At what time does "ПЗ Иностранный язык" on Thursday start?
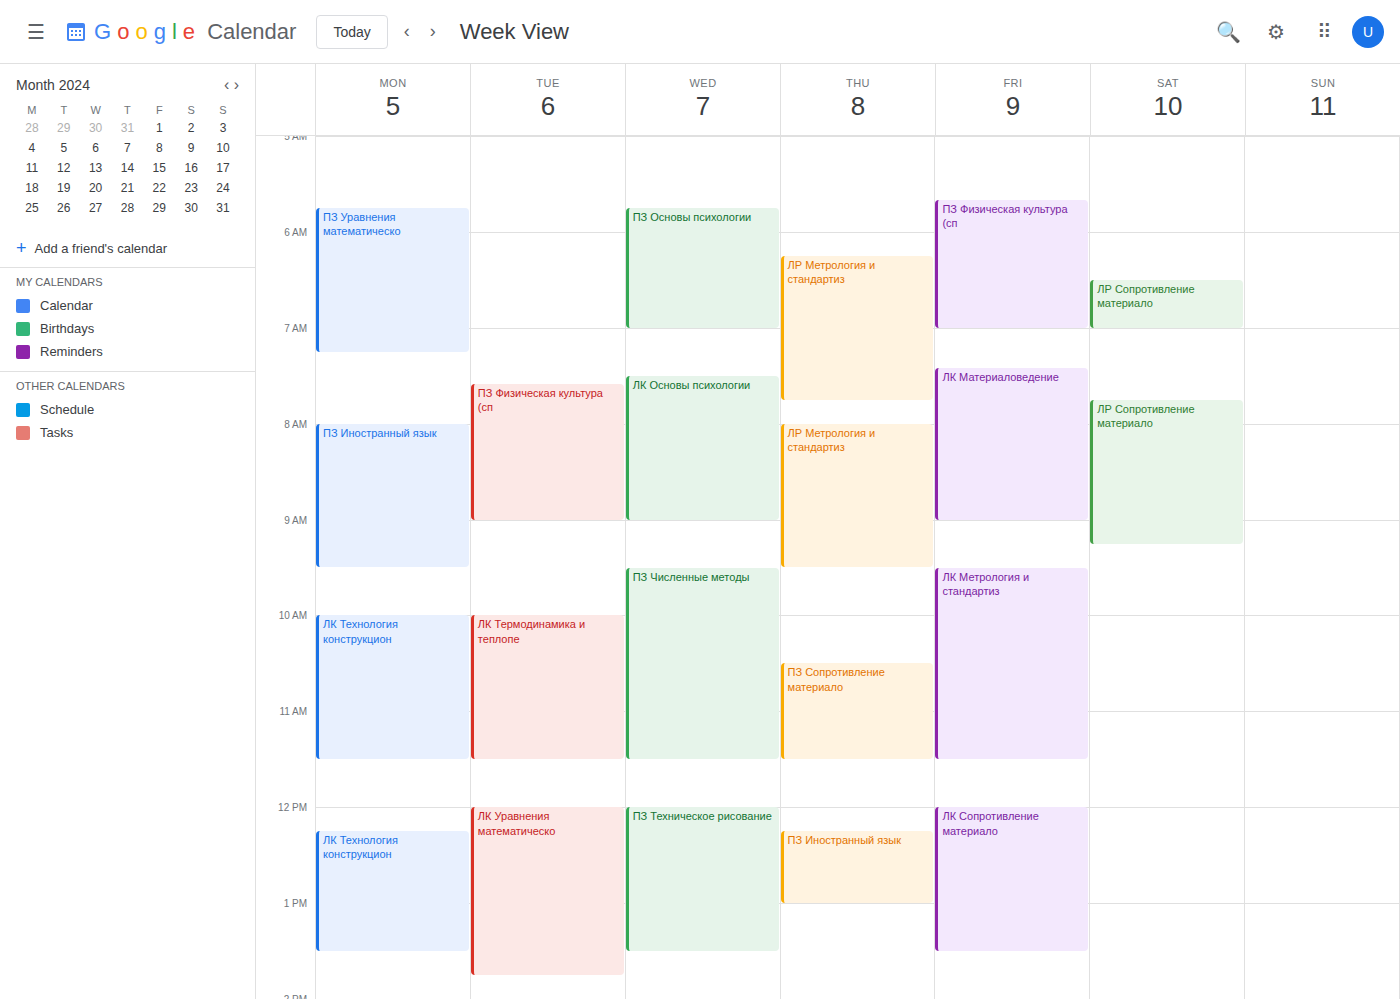
12:15 PM